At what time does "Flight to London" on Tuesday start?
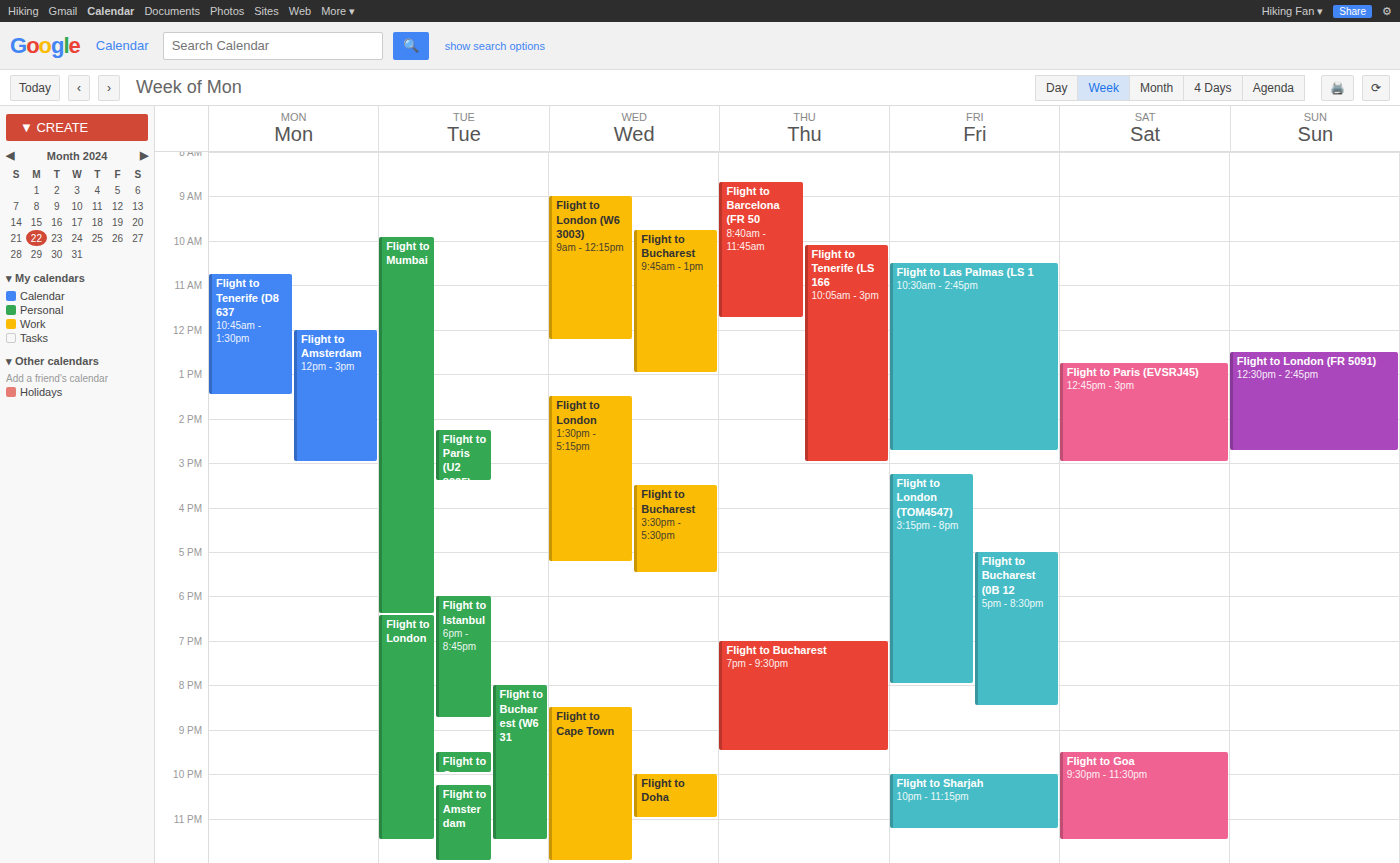
6:25 PM